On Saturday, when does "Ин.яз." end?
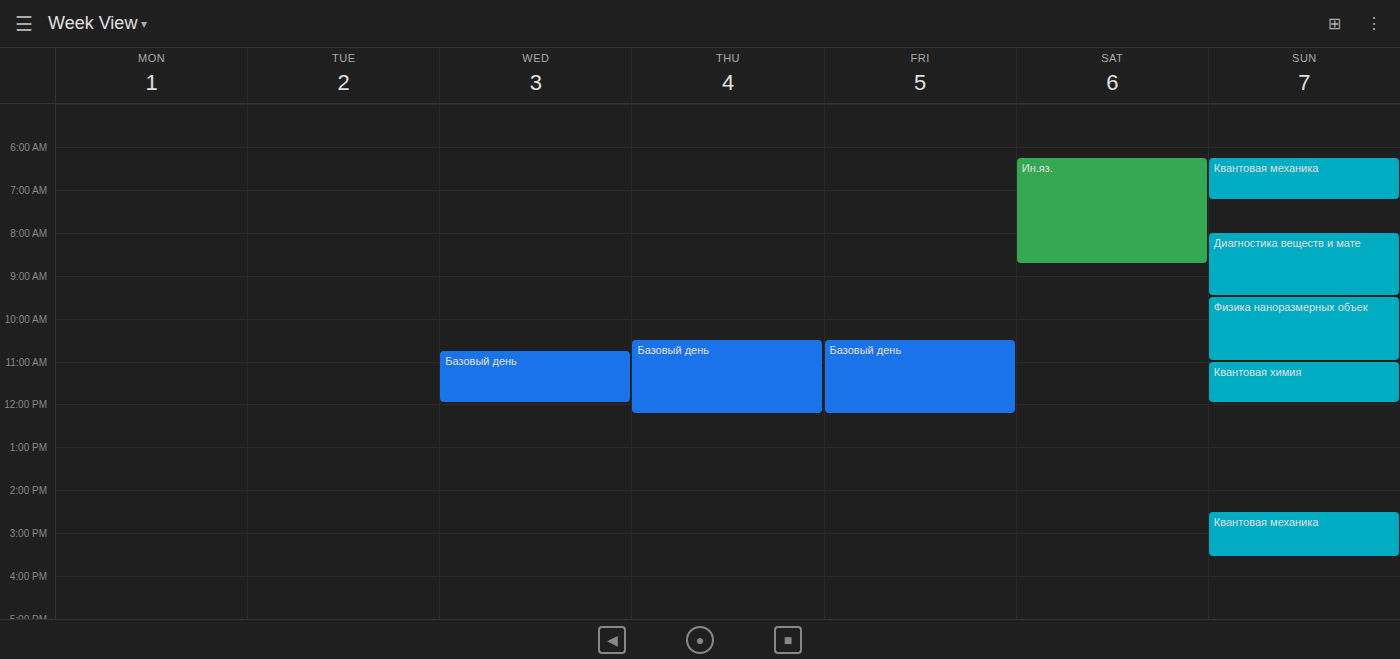
08:45